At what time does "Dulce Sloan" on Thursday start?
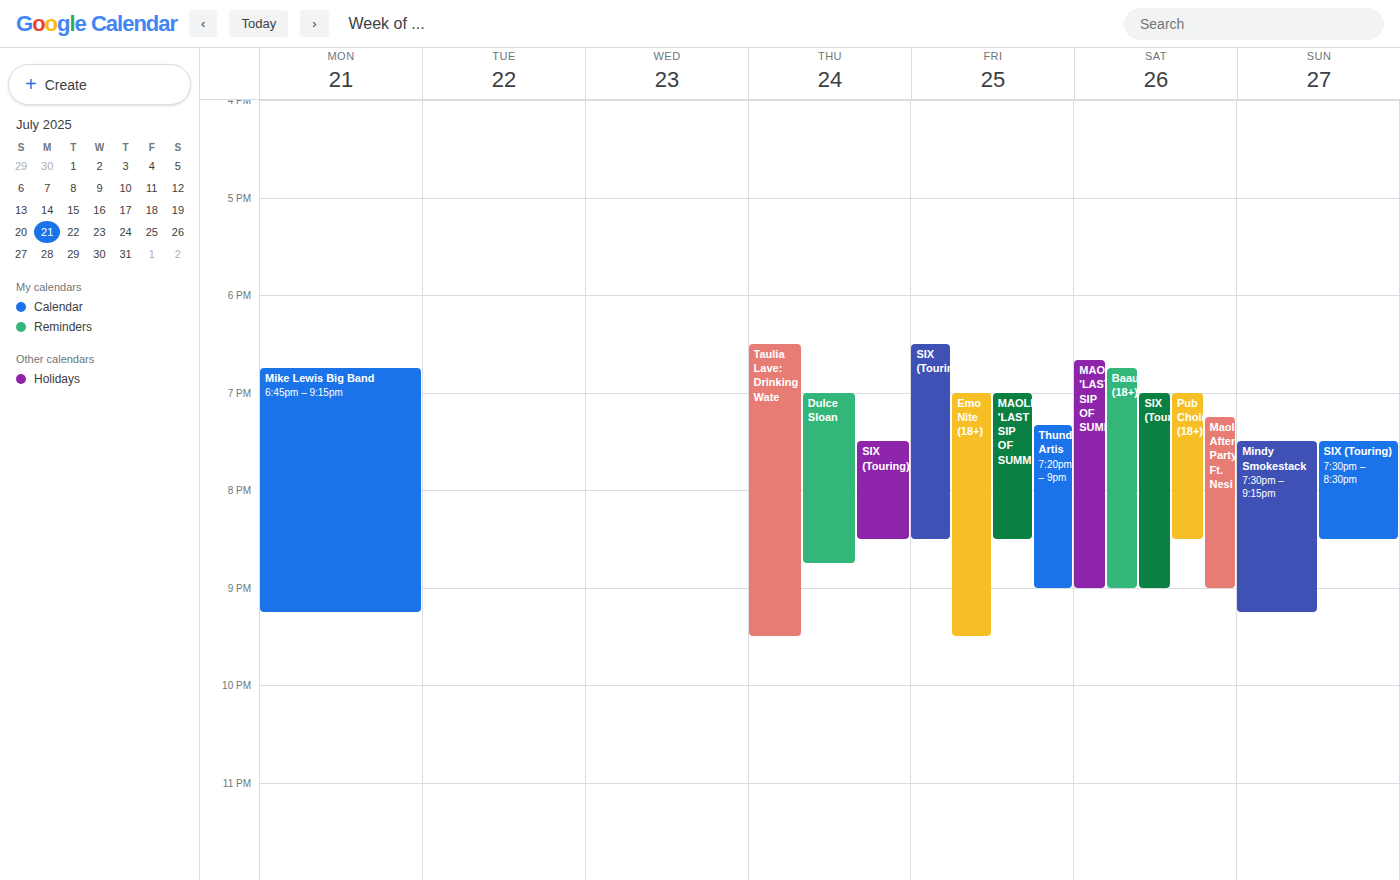
19:00